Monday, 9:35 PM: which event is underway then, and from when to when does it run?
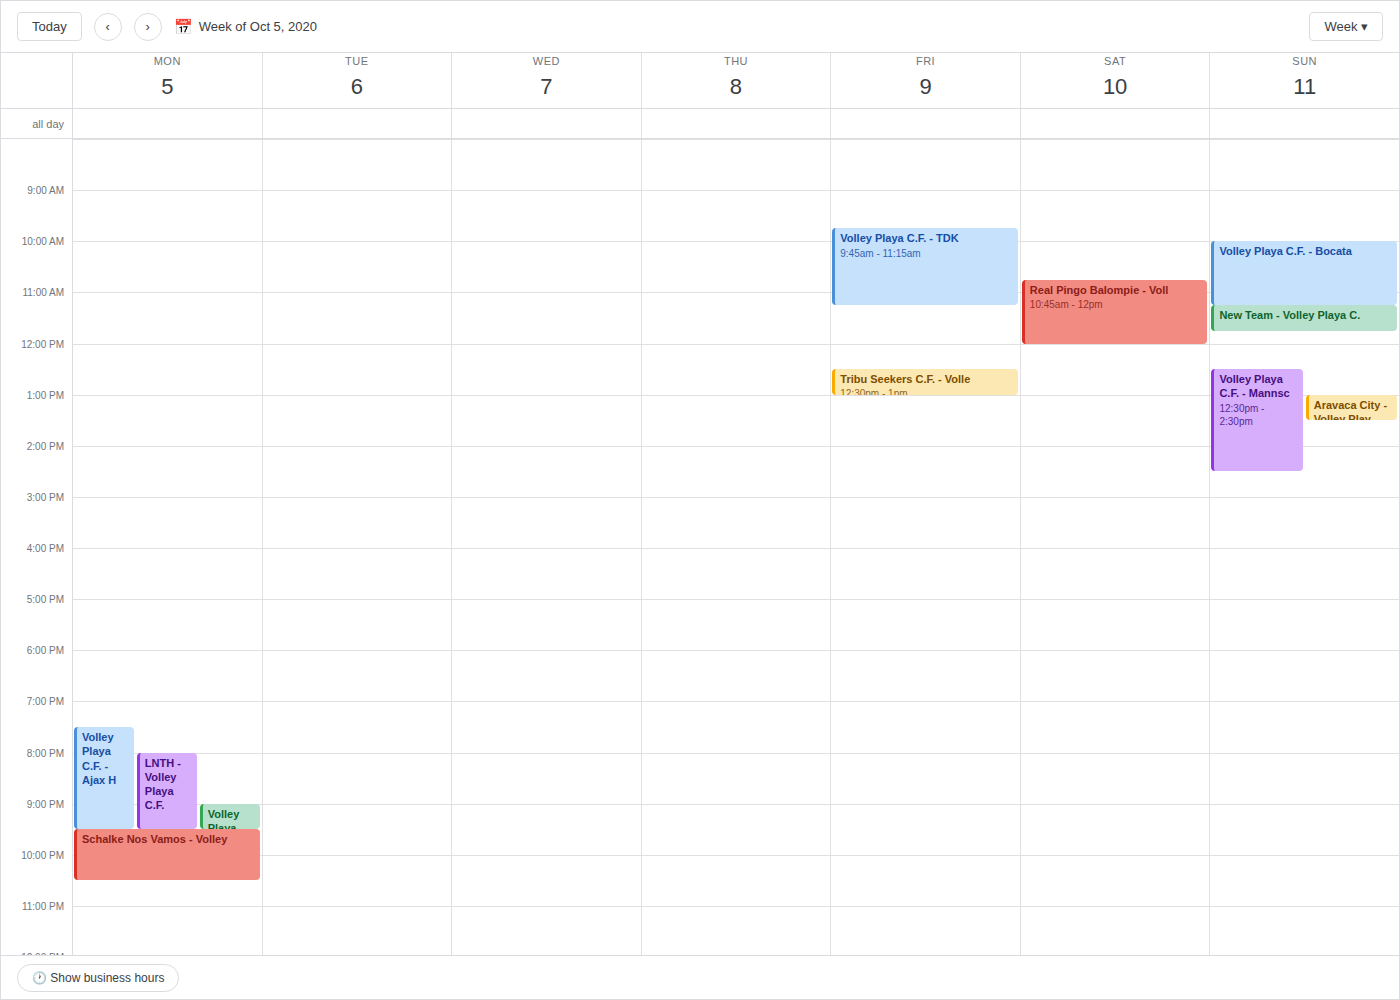
"Schalke Nos Vamos - Volley", 9:30 PM to 10:30 PM